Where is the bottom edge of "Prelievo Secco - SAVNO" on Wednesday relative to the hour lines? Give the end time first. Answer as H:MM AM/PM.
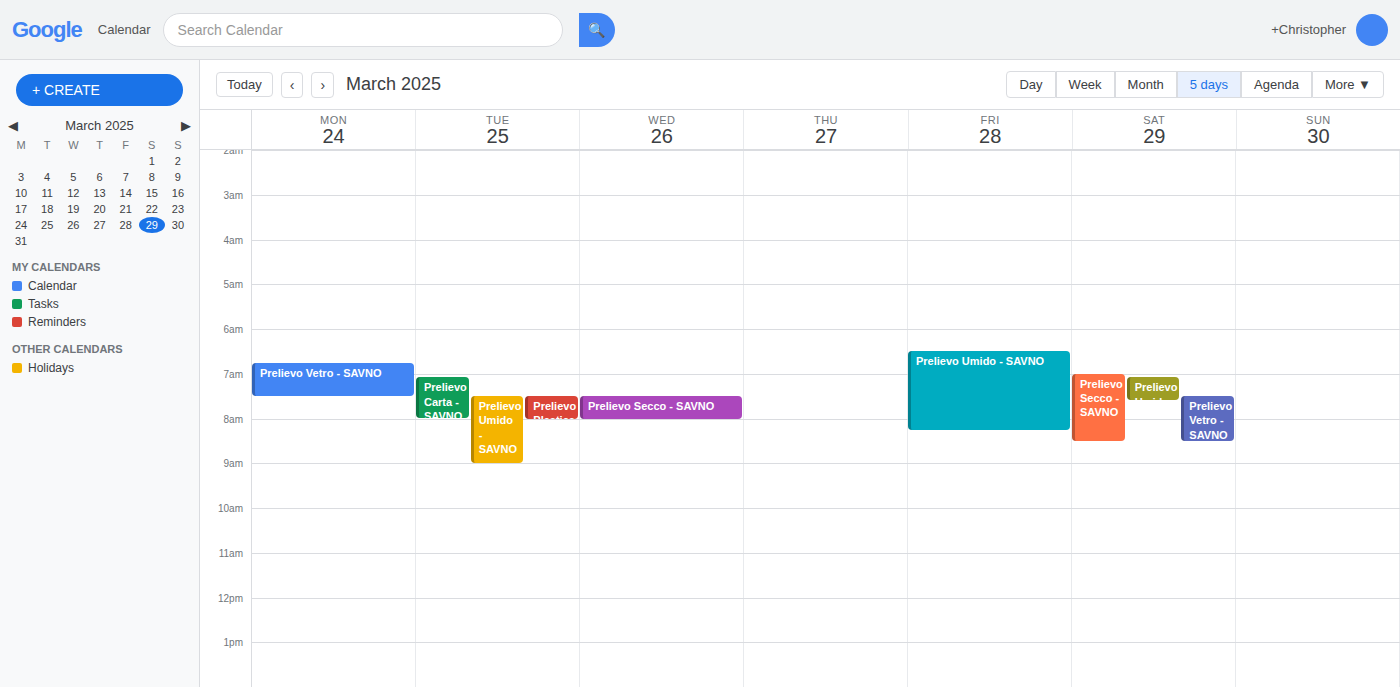
8:00 AM -- exactly on the 8 AM line.